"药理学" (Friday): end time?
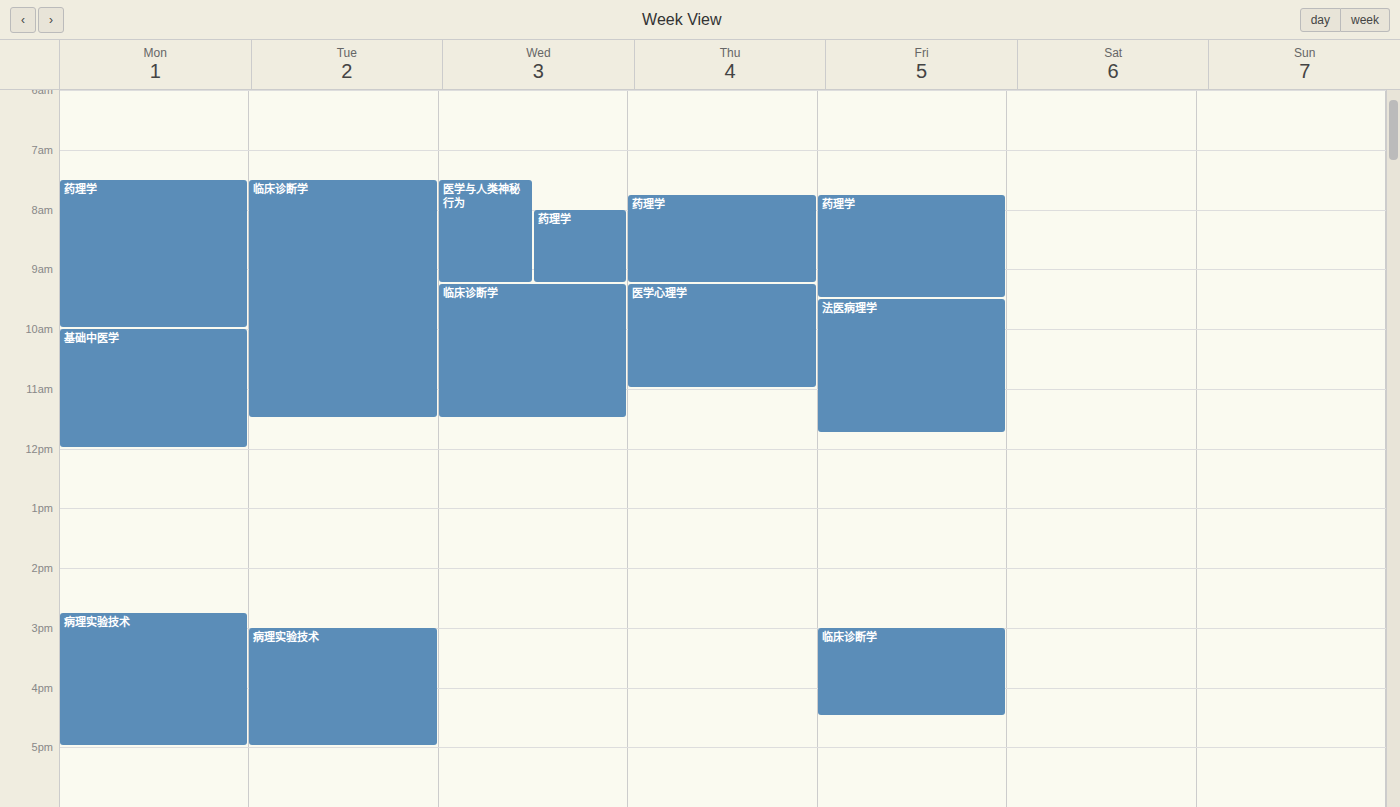
9:30 AM